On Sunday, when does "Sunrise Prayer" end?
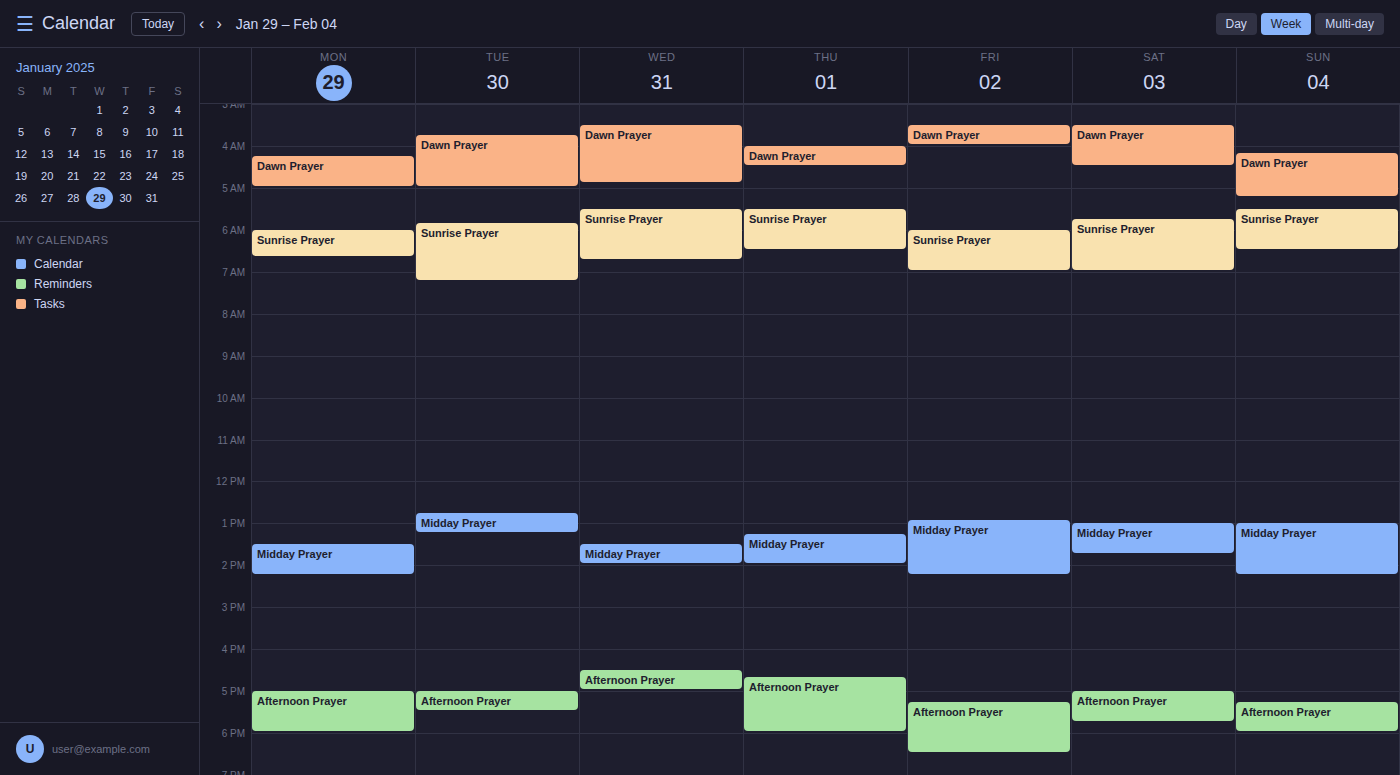
6:30 AM